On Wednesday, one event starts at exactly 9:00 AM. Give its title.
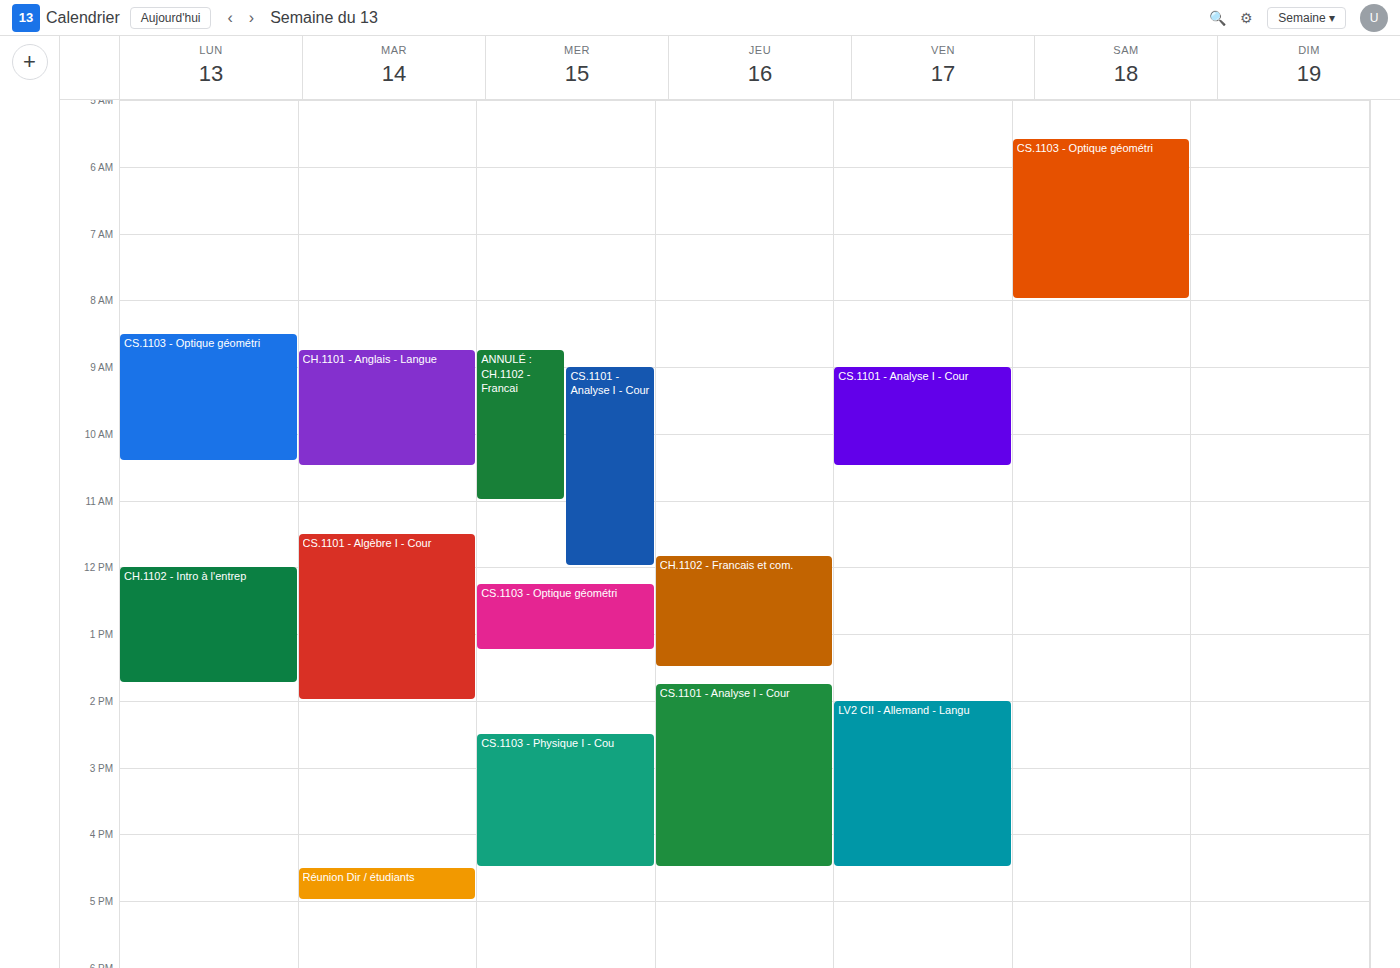
"CS.1101 - Analyse I - Cour"